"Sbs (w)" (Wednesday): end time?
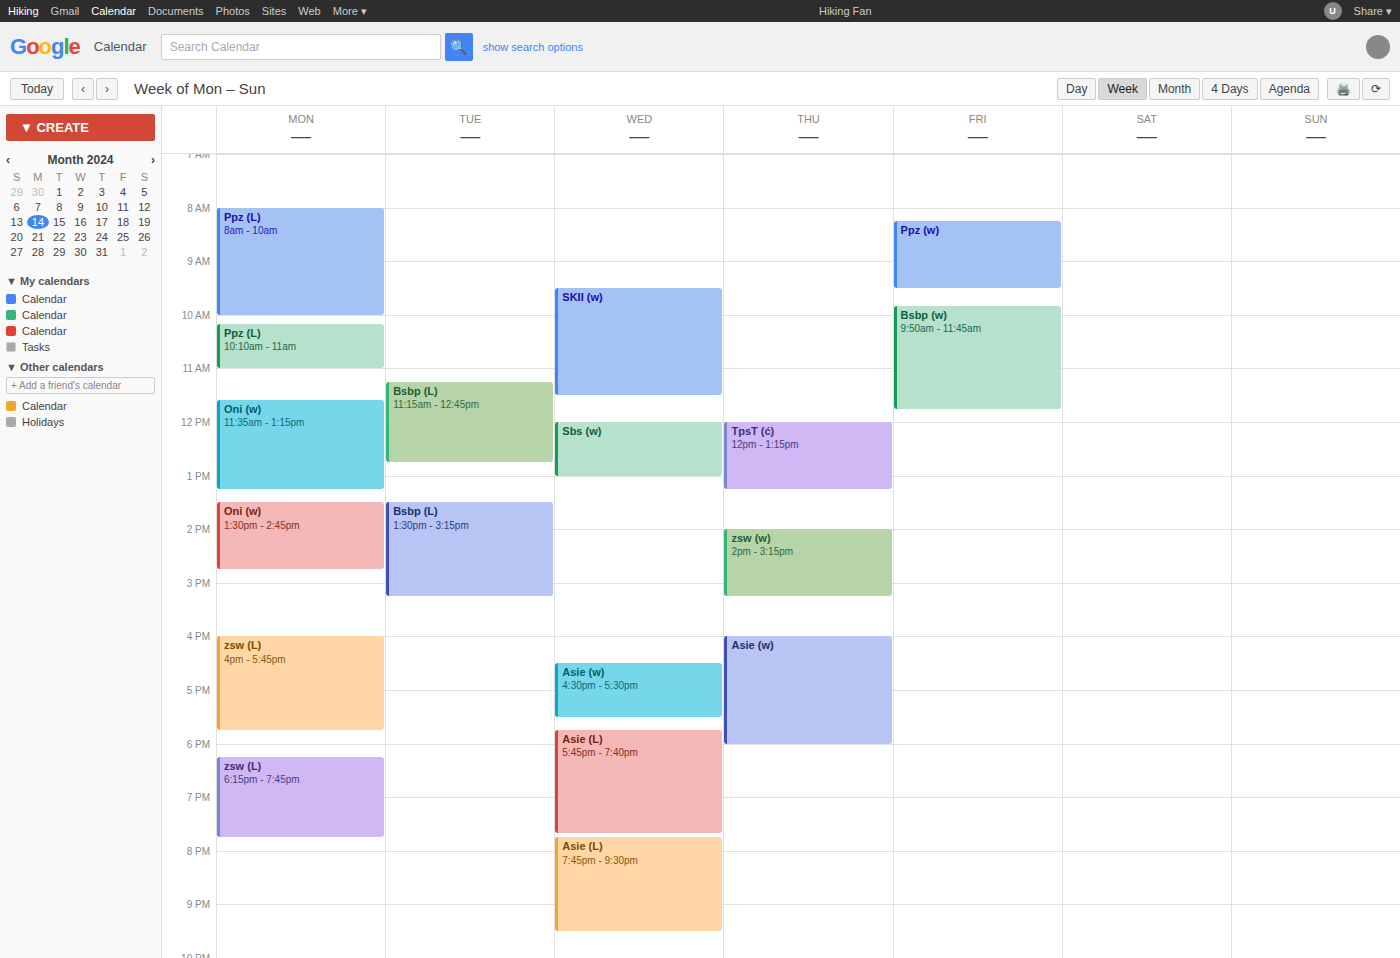
13:00